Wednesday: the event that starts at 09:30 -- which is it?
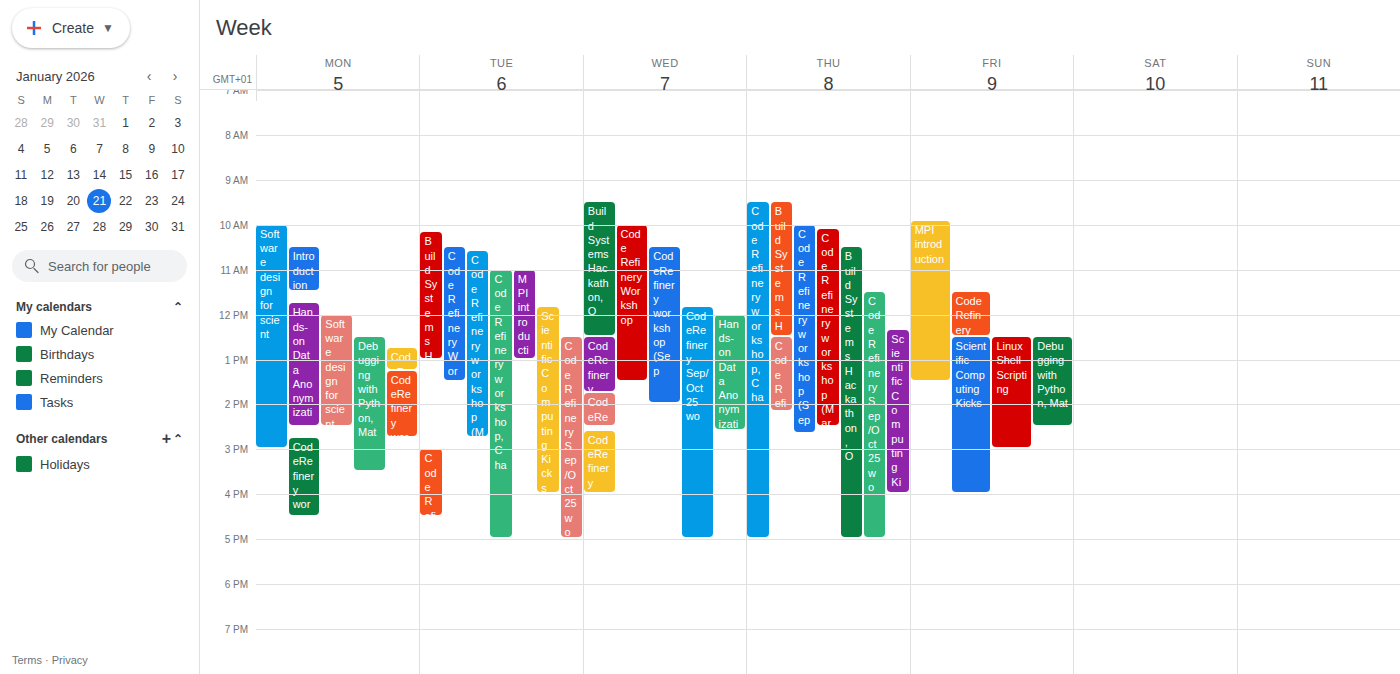
"Build Systems Hackathon, O"